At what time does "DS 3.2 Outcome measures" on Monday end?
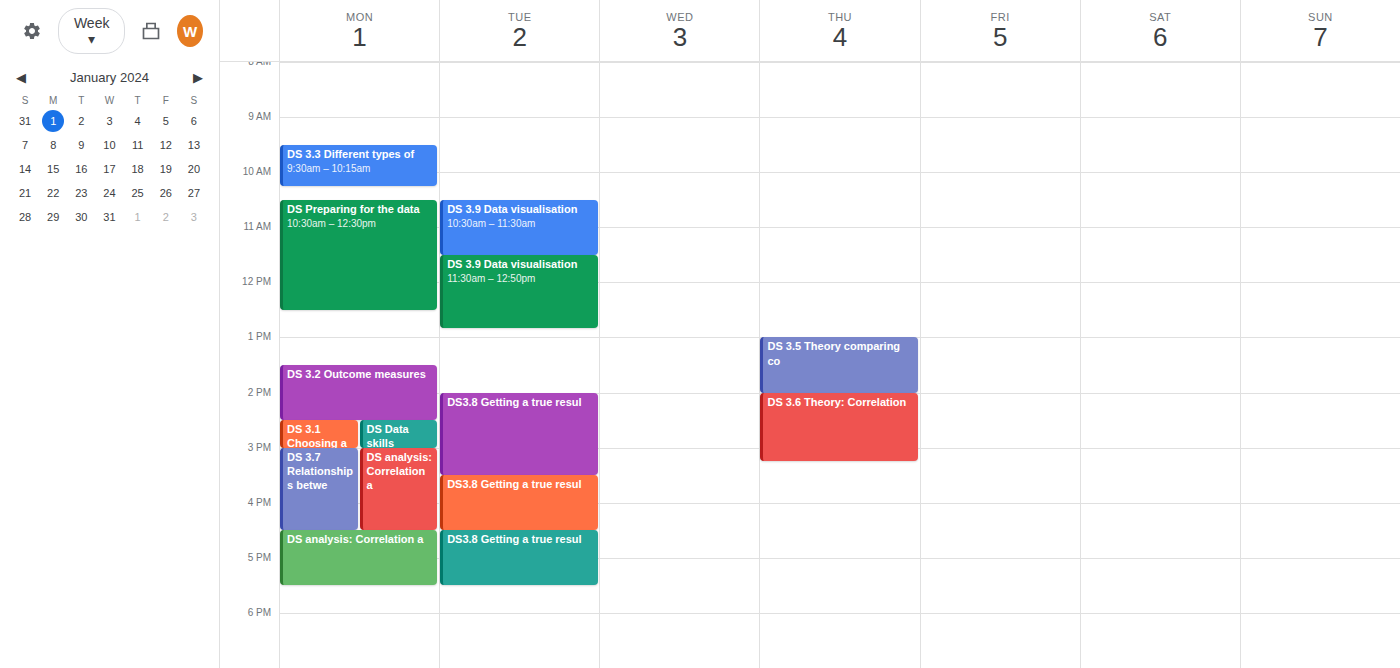
2:30 PM